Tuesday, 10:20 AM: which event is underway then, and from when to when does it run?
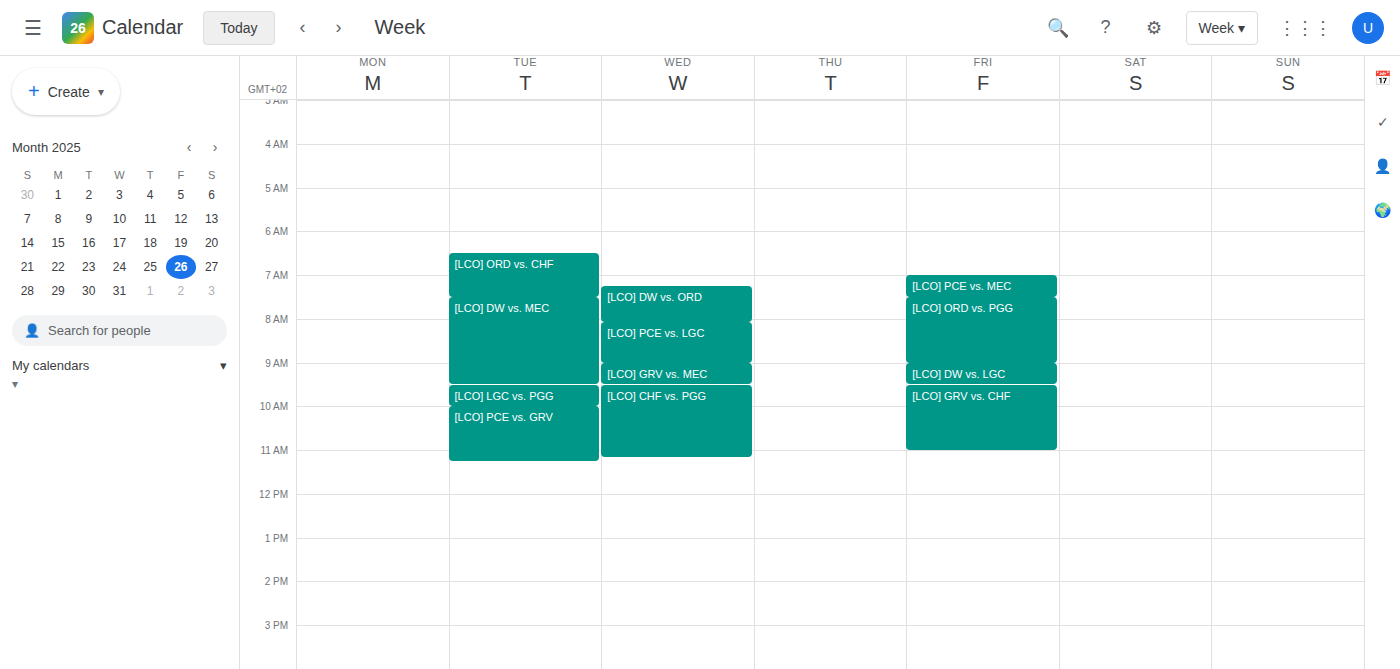
"[LCO] PCE vs. GRV", 10:00 AM to 11:15 AM